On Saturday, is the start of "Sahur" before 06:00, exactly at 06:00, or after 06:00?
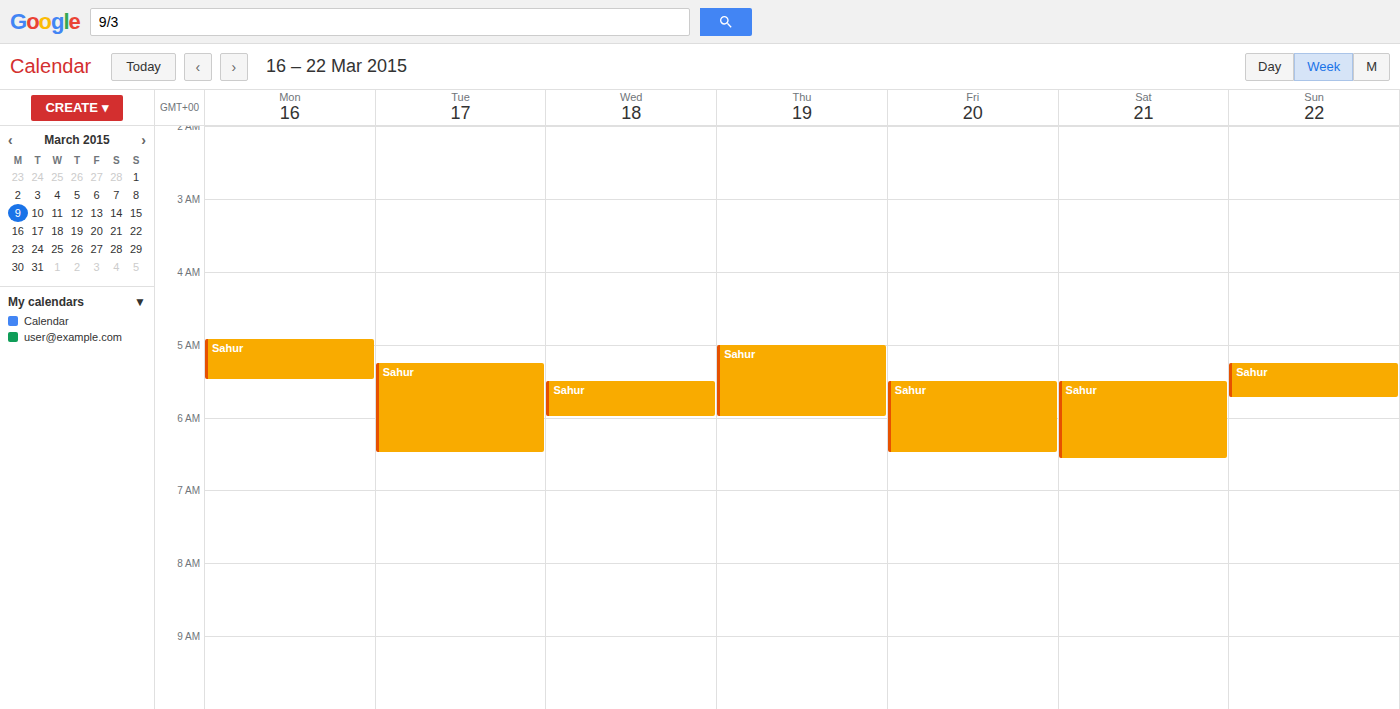
05:30 -- before 06:00, 30 minutes above the 06:00 line.